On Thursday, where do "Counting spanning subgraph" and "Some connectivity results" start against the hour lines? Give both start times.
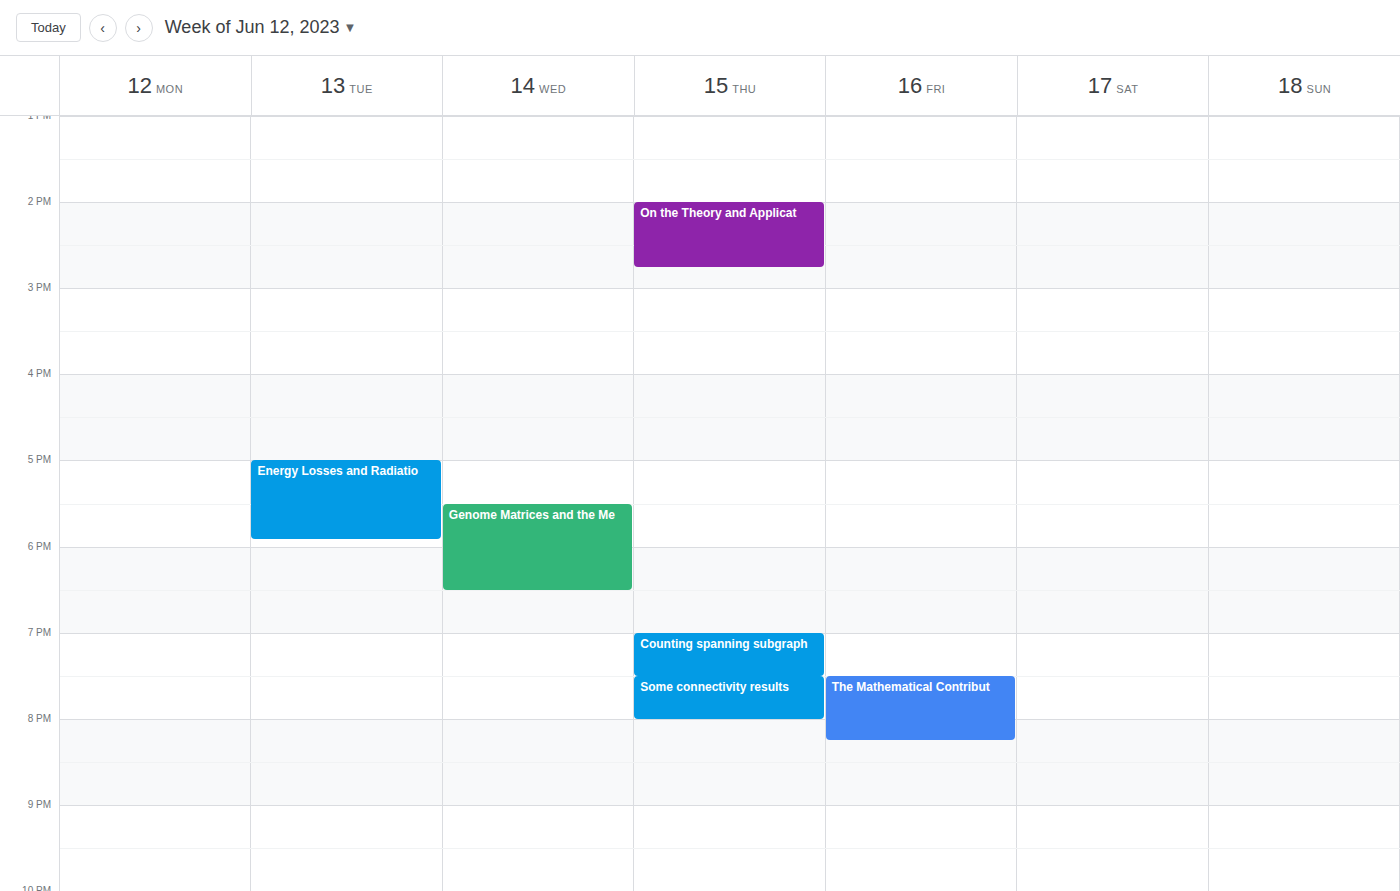
"Counting spanning subgraph": 7:00 PM, exactly on the 7 PM line. "Some connectivity results": 7:30 PM, halfway between the 7 PM and 8 PM lines.